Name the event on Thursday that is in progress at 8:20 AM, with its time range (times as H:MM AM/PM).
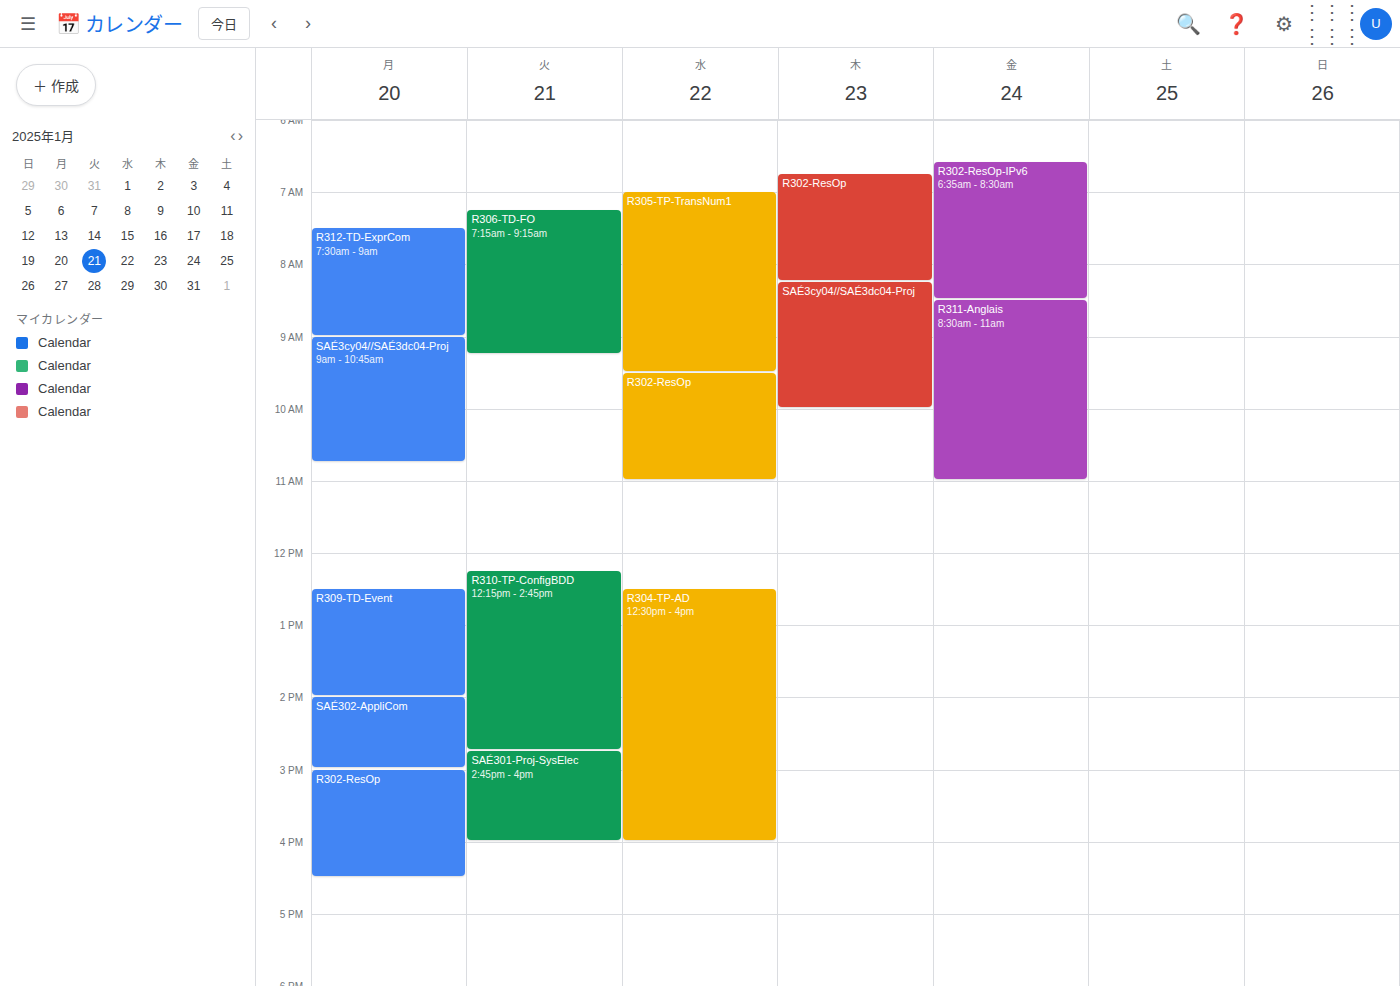
"SAÉ3cy04//SAÉ3dc04-Proj", 8:15 AM to 10:00 AM